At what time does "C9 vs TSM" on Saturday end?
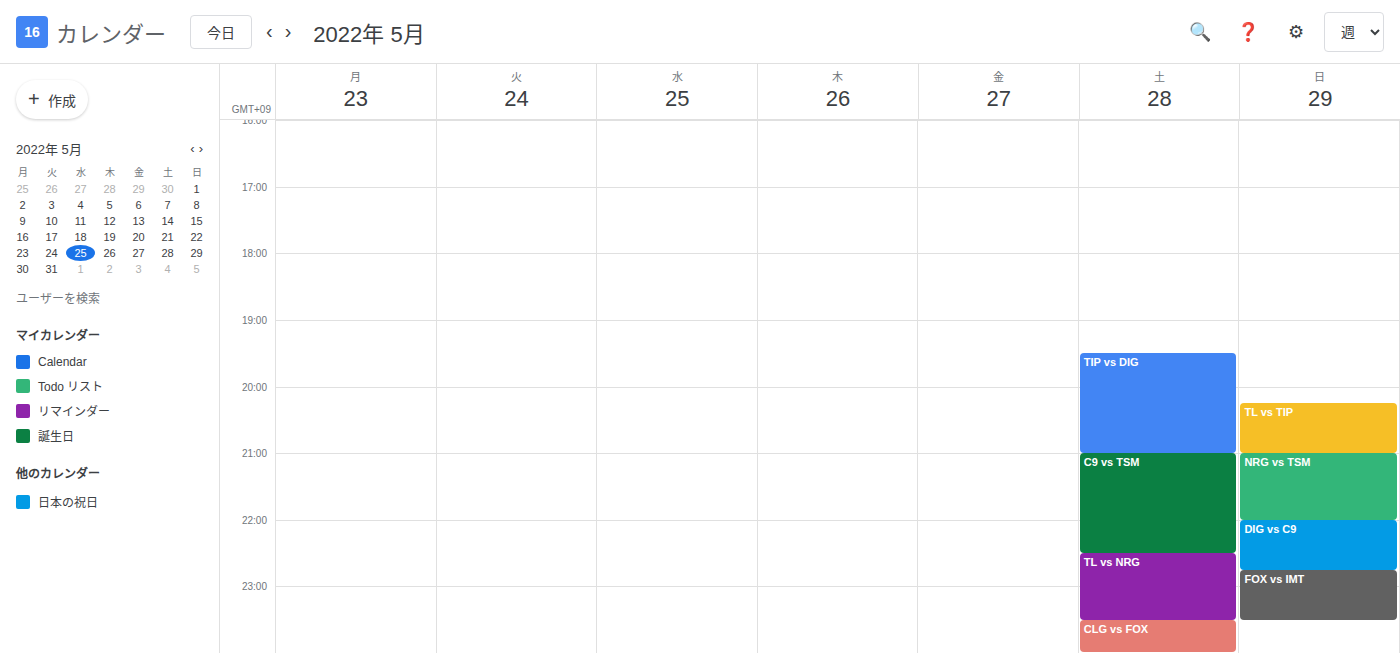
22:30